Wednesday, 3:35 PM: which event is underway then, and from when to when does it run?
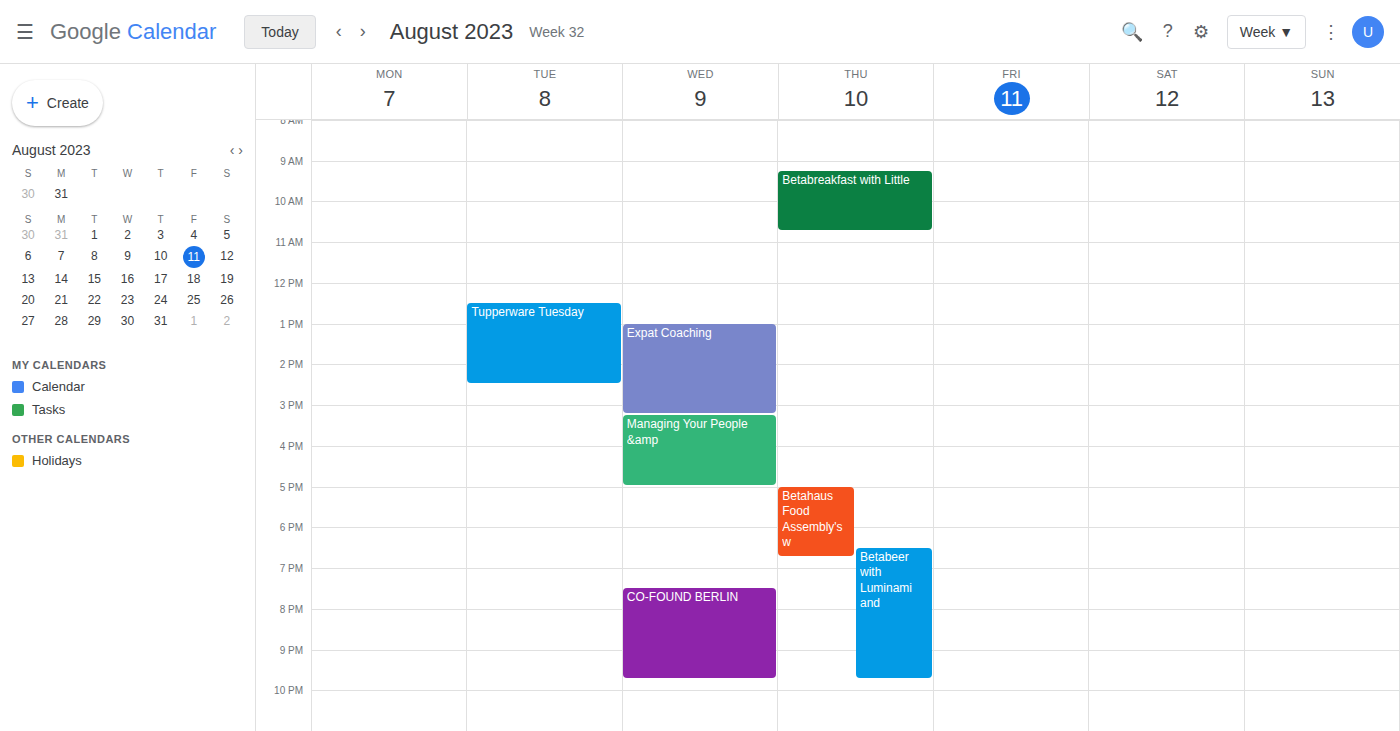
"Managing Your People &amp", 3:15 PM to 5:00 PM